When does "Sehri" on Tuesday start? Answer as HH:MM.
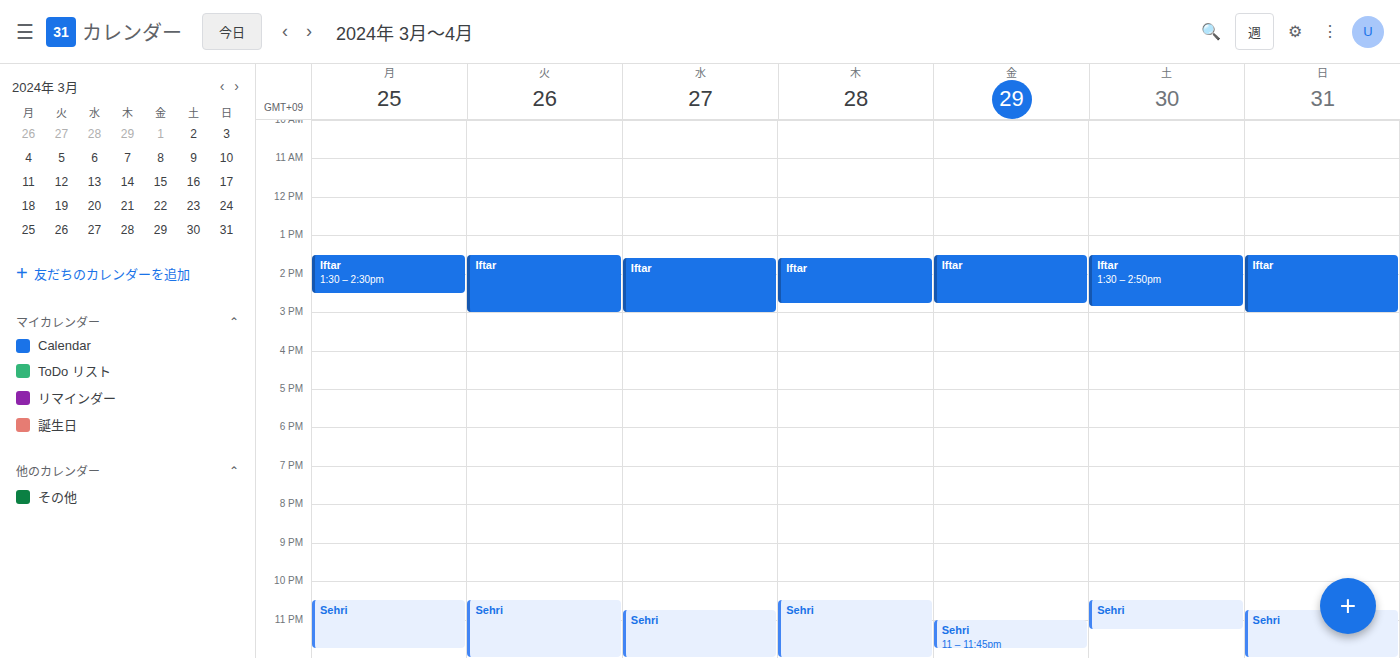
22:30